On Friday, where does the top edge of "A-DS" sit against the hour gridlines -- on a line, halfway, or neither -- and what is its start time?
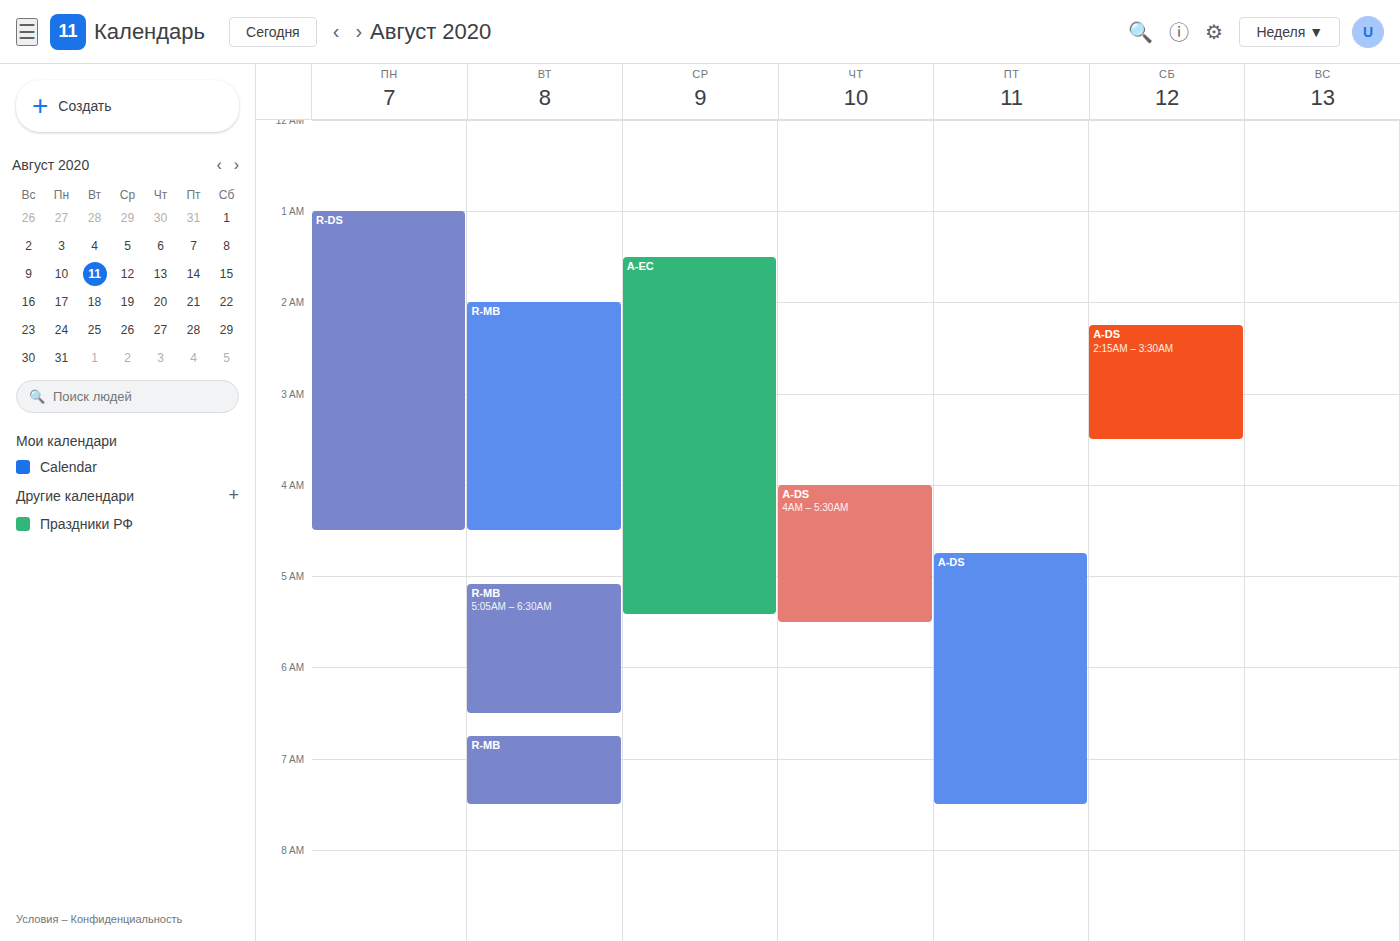
4:45 AM -- neither: three quarters of the way from the 4 AM line to the 5 AM line.